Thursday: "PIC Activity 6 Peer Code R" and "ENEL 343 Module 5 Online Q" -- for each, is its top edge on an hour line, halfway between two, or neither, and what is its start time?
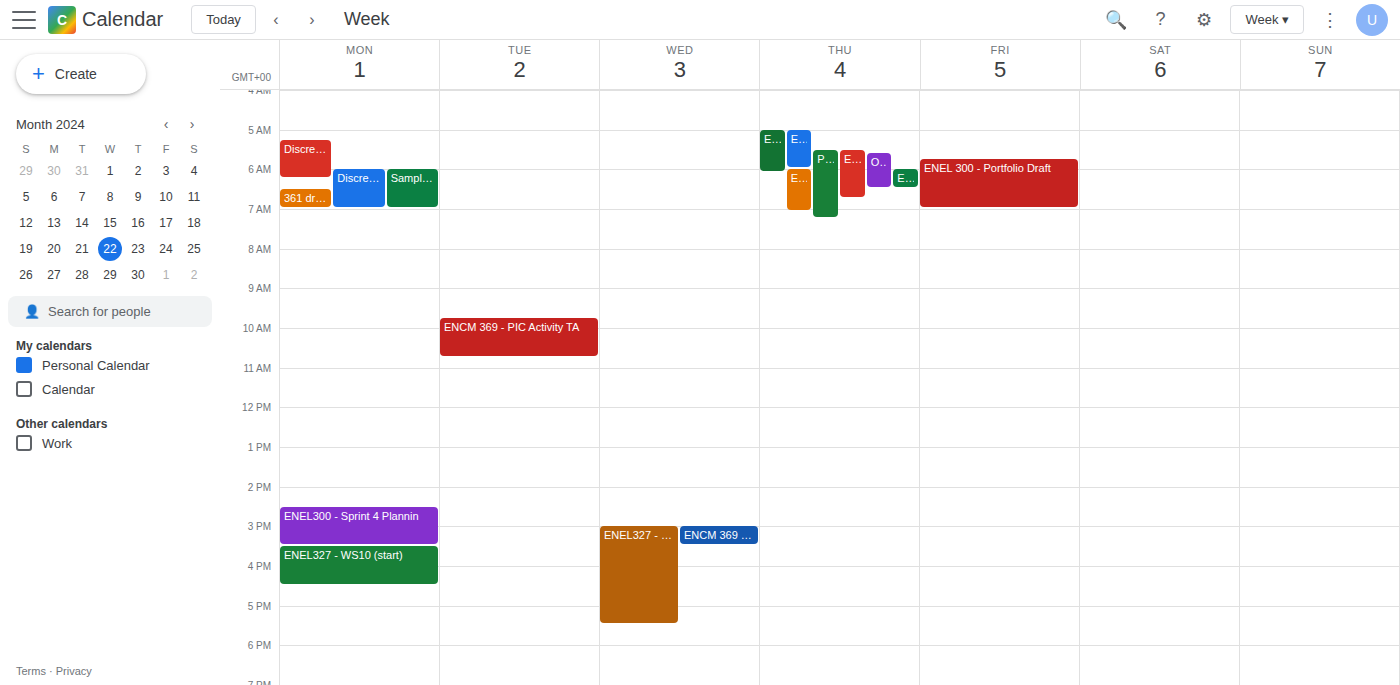
"PIC Activity 6 Peer Code R": 5:30 AM, halfway between the 5 AM and 6 AM lines. "ENEL 343 Module 5 Online Q": 5:00 AM, exactly on the 5 AM line.